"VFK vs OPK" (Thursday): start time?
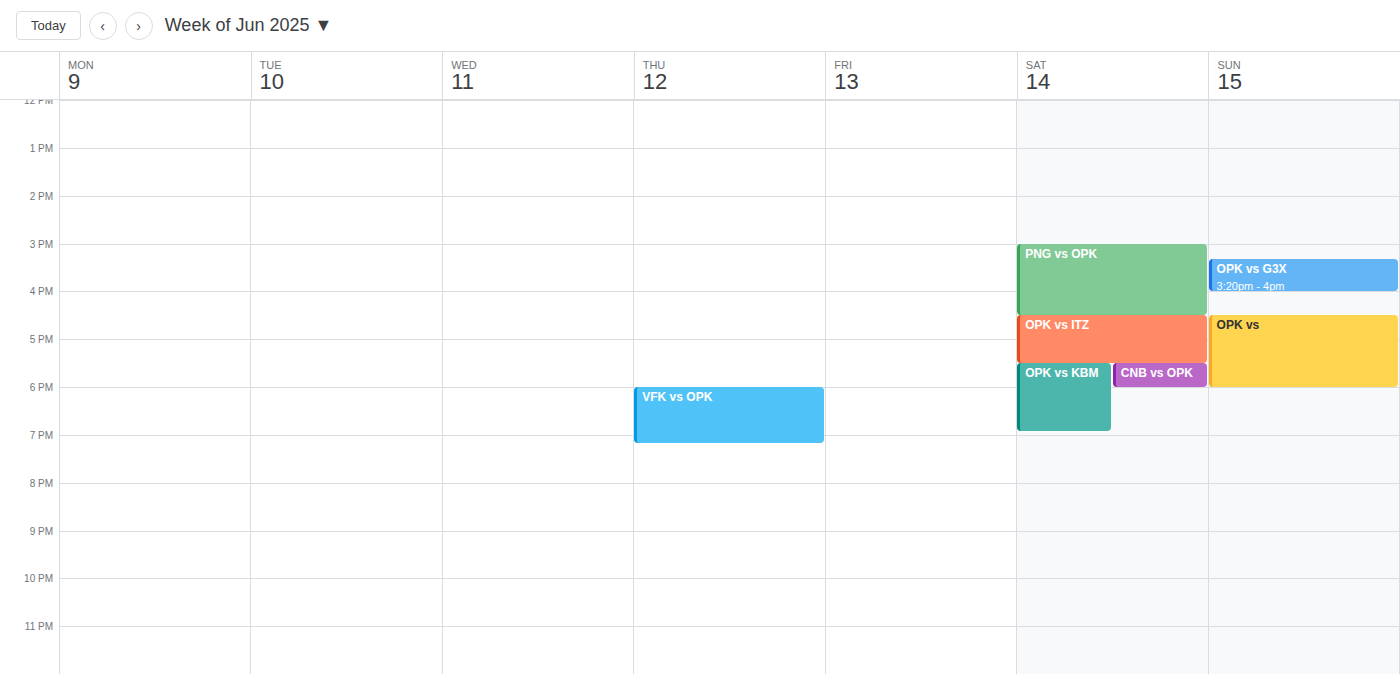
6:00 PM